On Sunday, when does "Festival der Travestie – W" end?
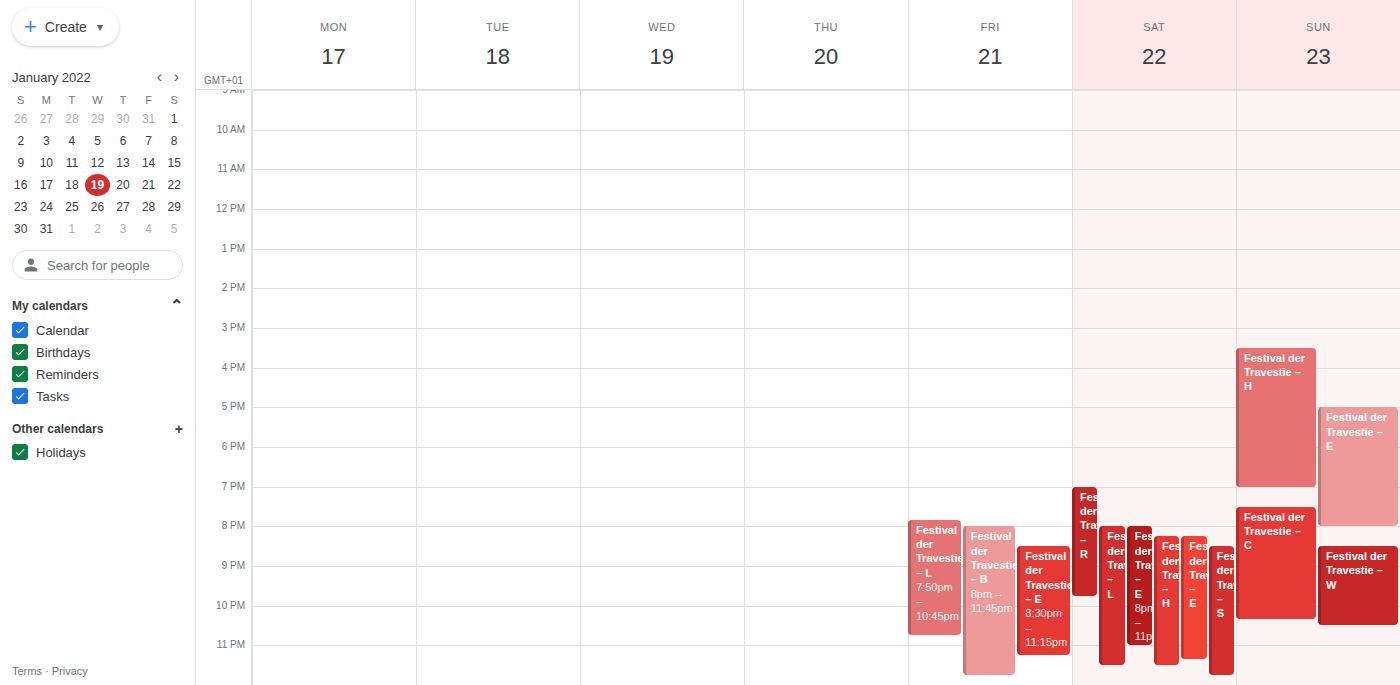
10:30 PM